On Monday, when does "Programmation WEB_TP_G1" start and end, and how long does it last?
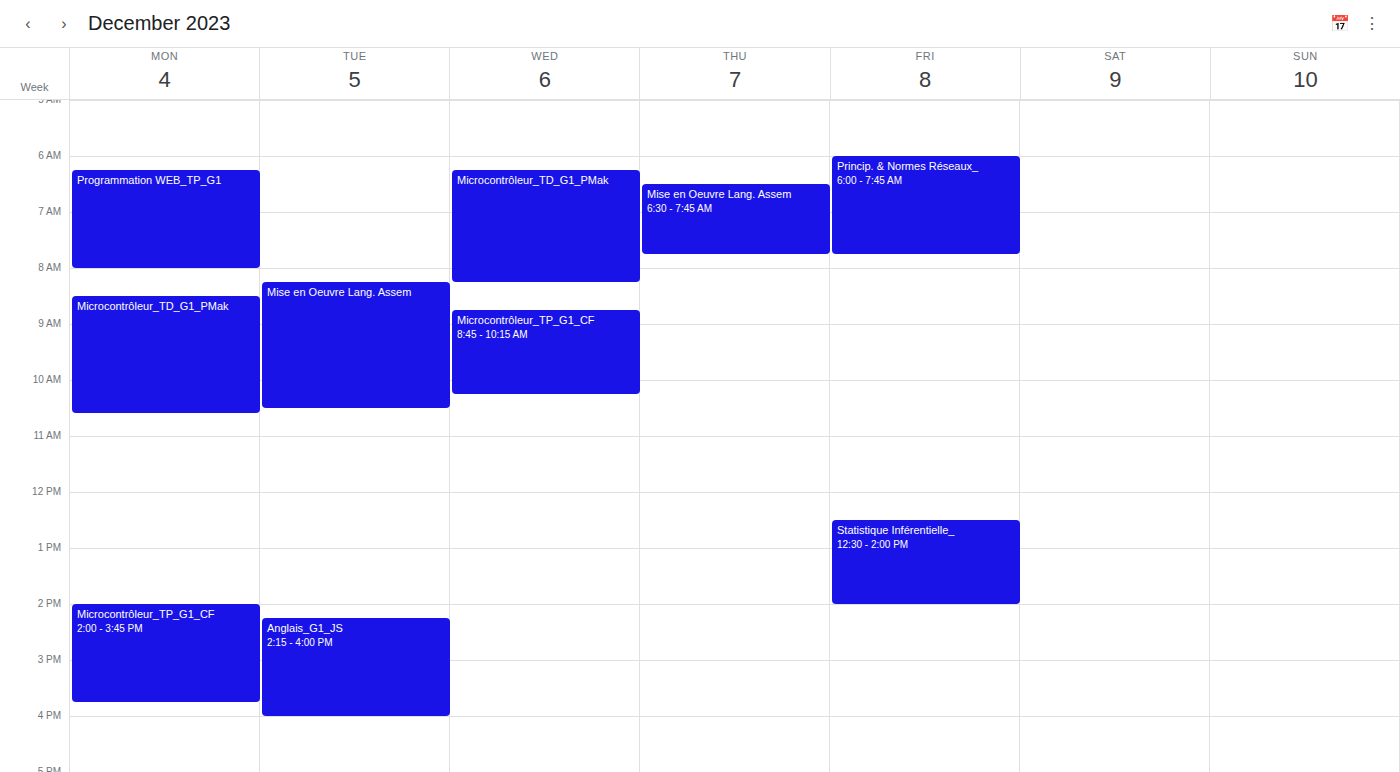
6:15 AM to 8:00 AM, 1 hour 45 minutes